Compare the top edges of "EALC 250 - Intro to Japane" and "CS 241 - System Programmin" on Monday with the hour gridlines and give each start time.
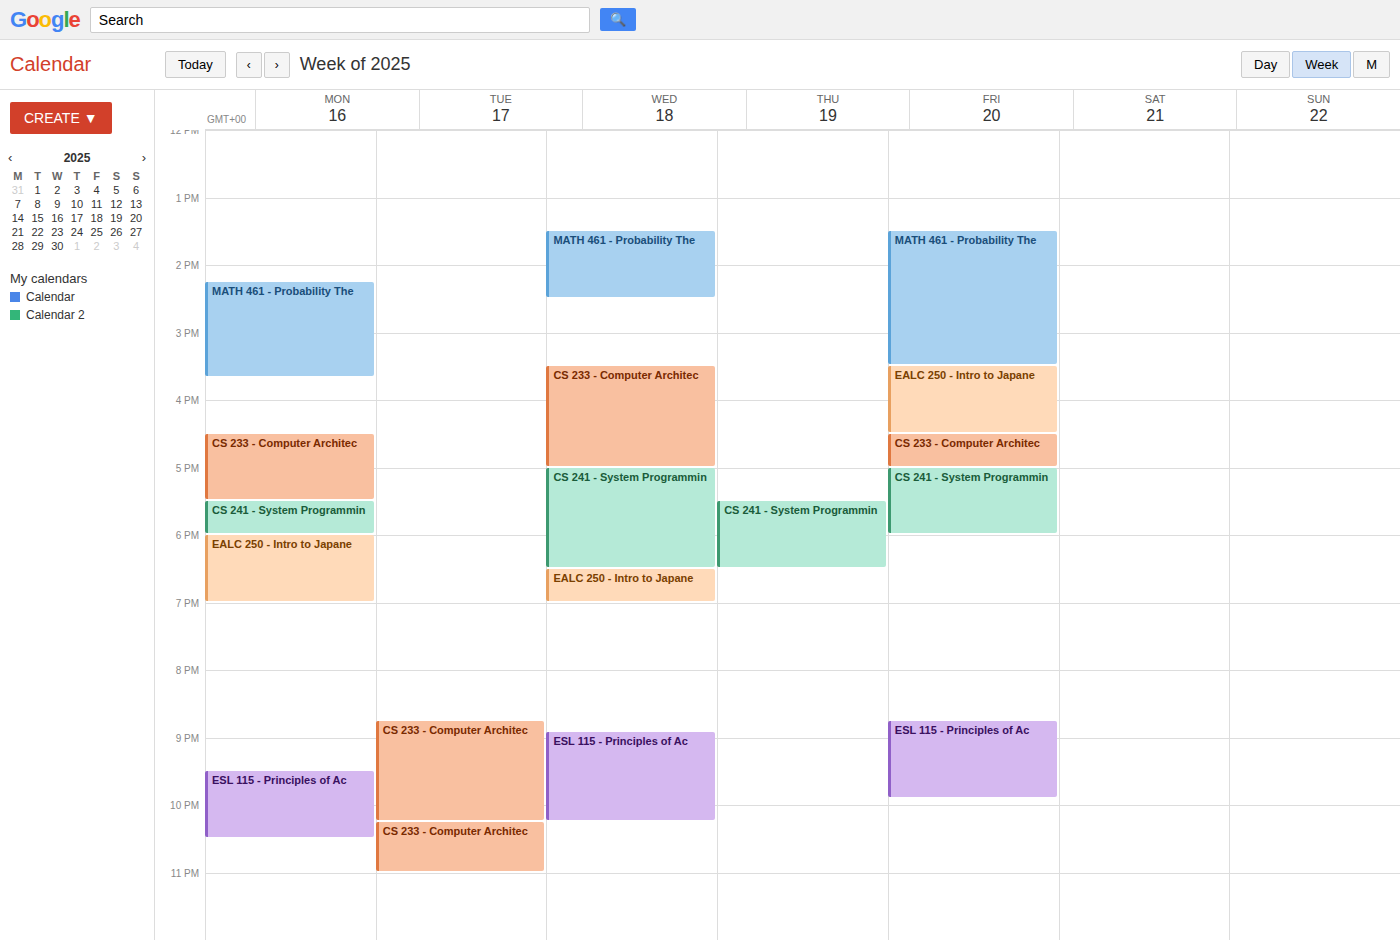
"EALC 250 - Intro to Japane": 6:00 PM, exactly on the 6 PM line. "CS 241 - System Programmin": 5:30 PM, halfway between the 5 PM and 6 PM lines.